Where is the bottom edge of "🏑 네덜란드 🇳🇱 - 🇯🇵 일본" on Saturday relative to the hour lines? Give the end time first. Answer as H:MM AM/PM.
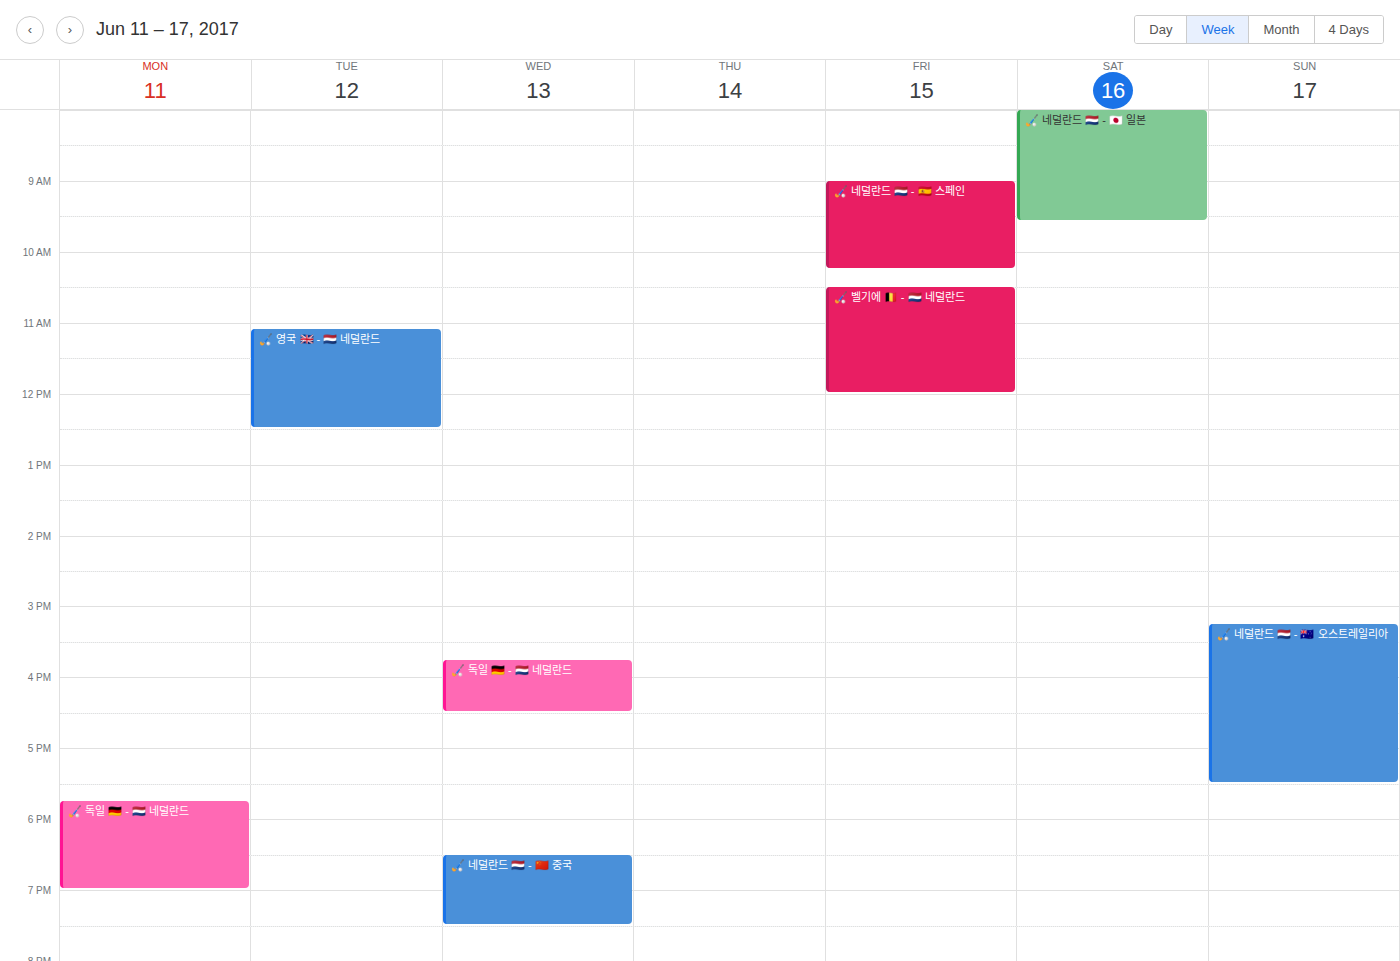
9:35 AM -- neither: 35 minutes below the 9 AM line and 25 minutes above the 10 AM line.